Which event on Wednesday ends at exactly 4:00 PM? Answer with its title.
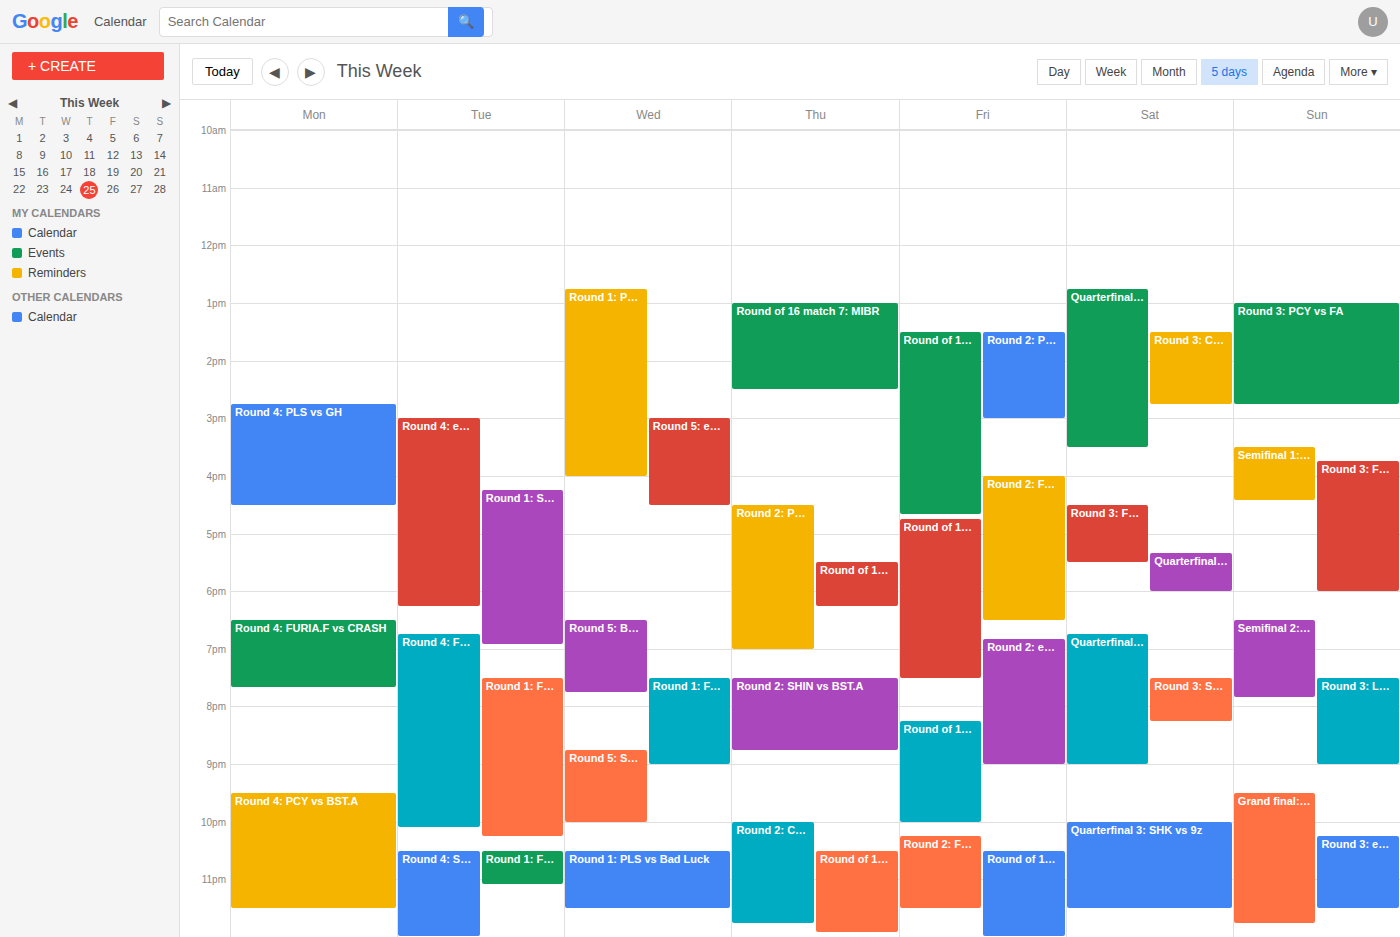
"Round 1: PCY vs CRASH"